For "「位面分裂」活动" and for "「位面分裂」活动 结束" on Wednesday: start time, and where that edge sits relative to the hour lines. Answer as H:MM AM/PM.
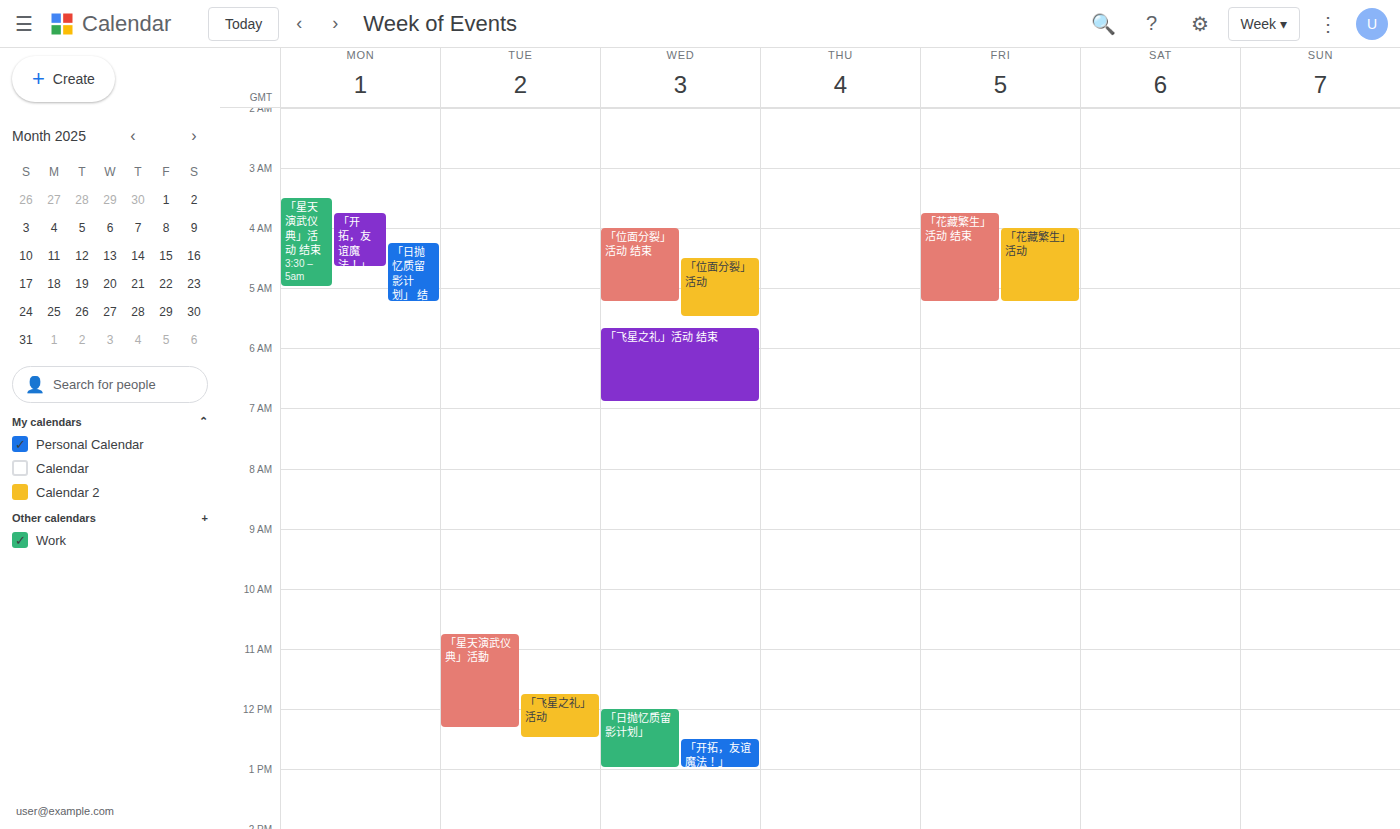
"「位面分裂」活动": 4:30 AM, halfway between the 4 AM and 5 AM lines. "「位面分裂」活动 结束": 4:00 AM, exactly on the 4 AM line.